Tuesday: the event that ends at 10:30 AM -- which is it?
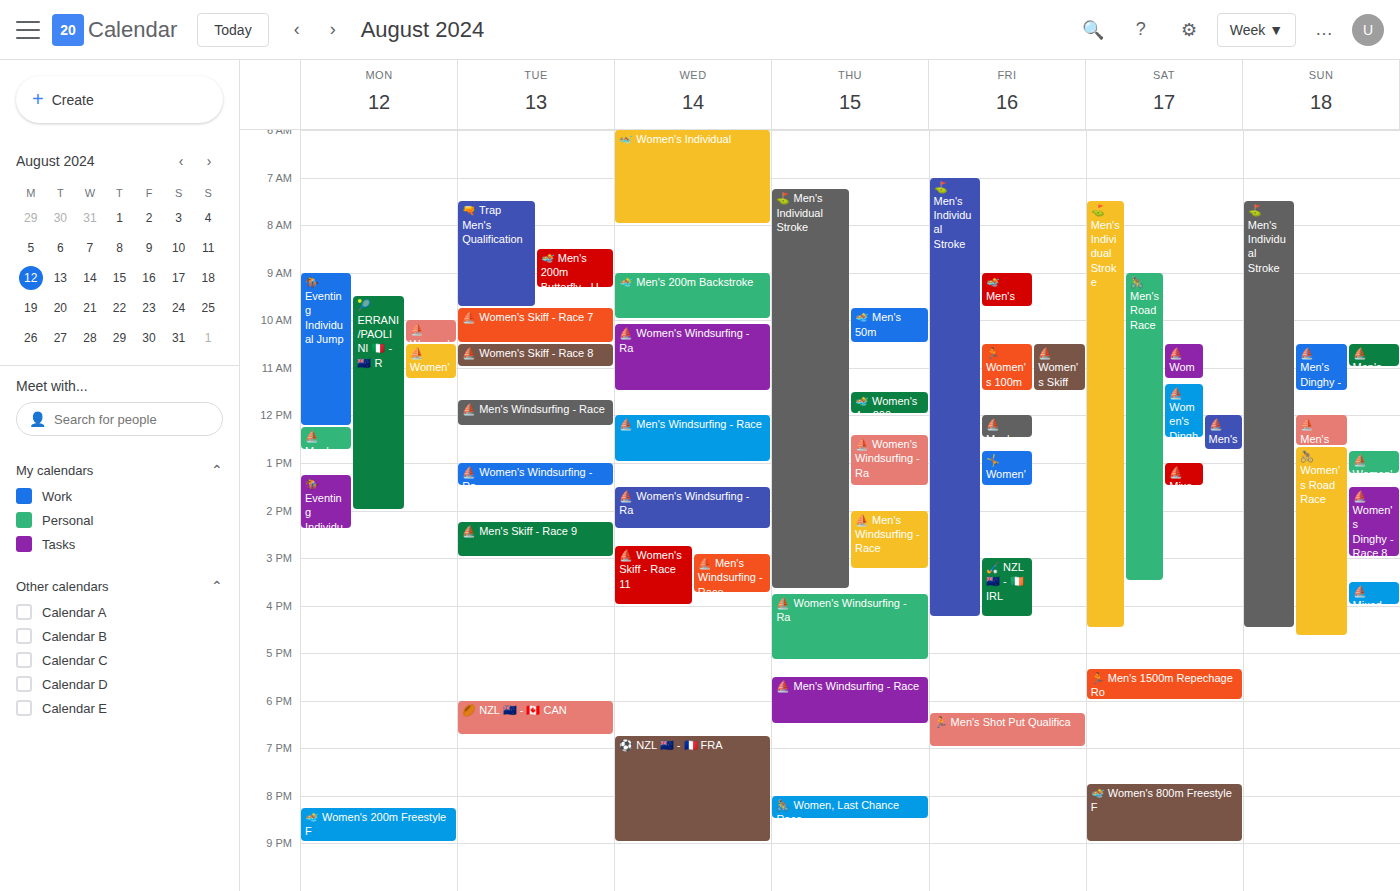
"⛵ Women's Skiff - Race 7"